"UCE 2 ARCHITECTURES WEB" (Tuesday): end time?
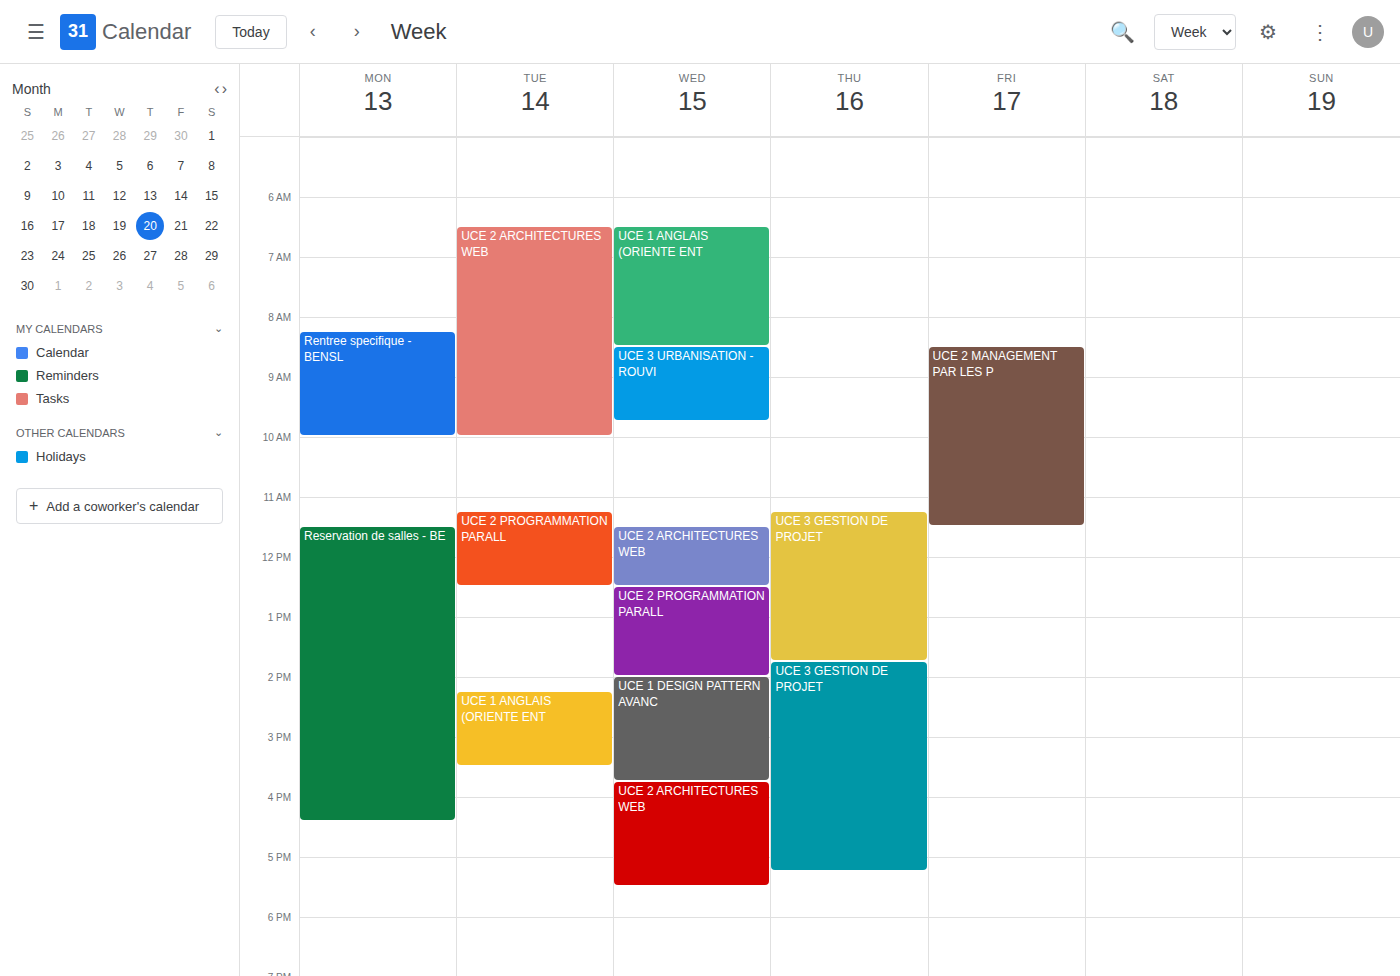
10:00 AM